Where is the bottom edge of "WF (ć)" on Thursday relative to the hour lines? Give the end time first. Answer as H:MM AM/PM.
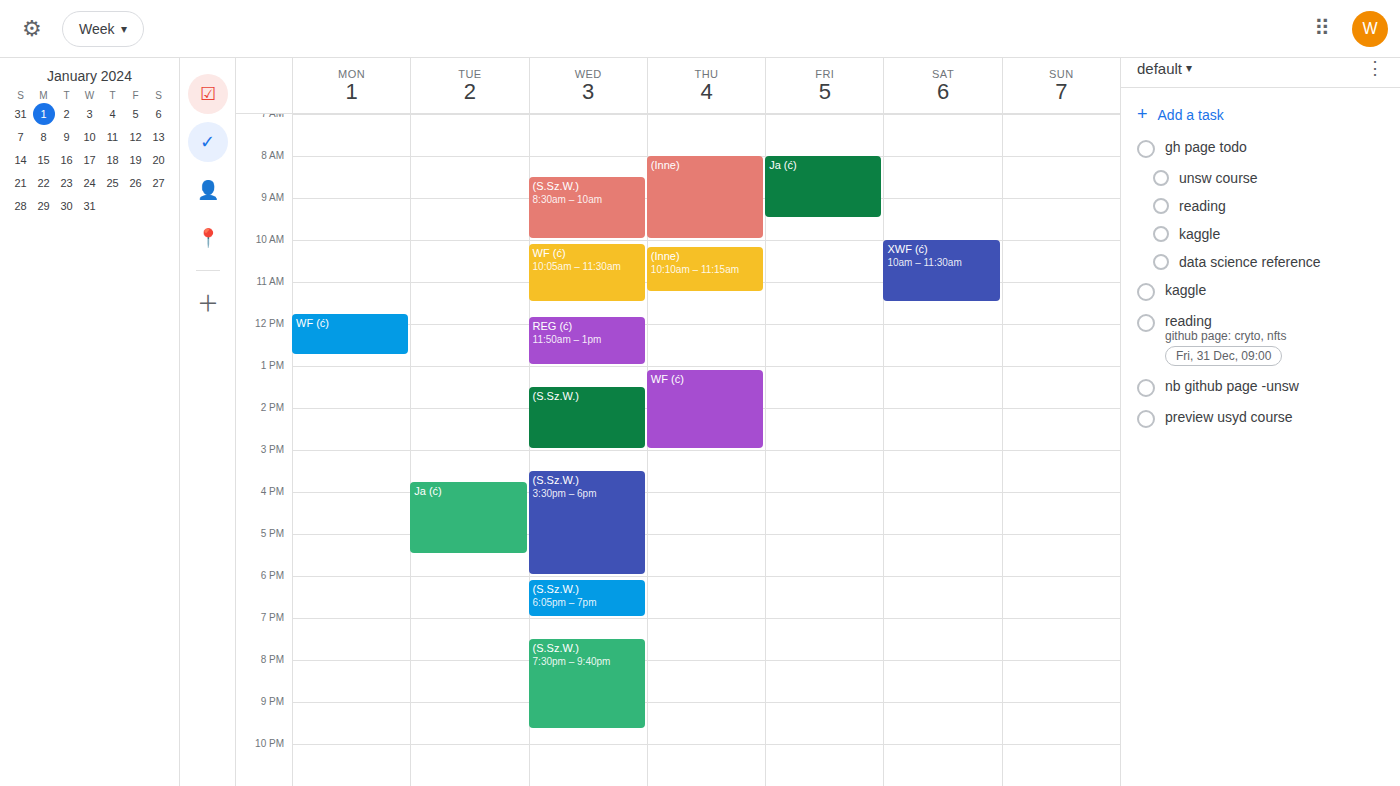
3:00 PM -- exactly on the 3 PM line.